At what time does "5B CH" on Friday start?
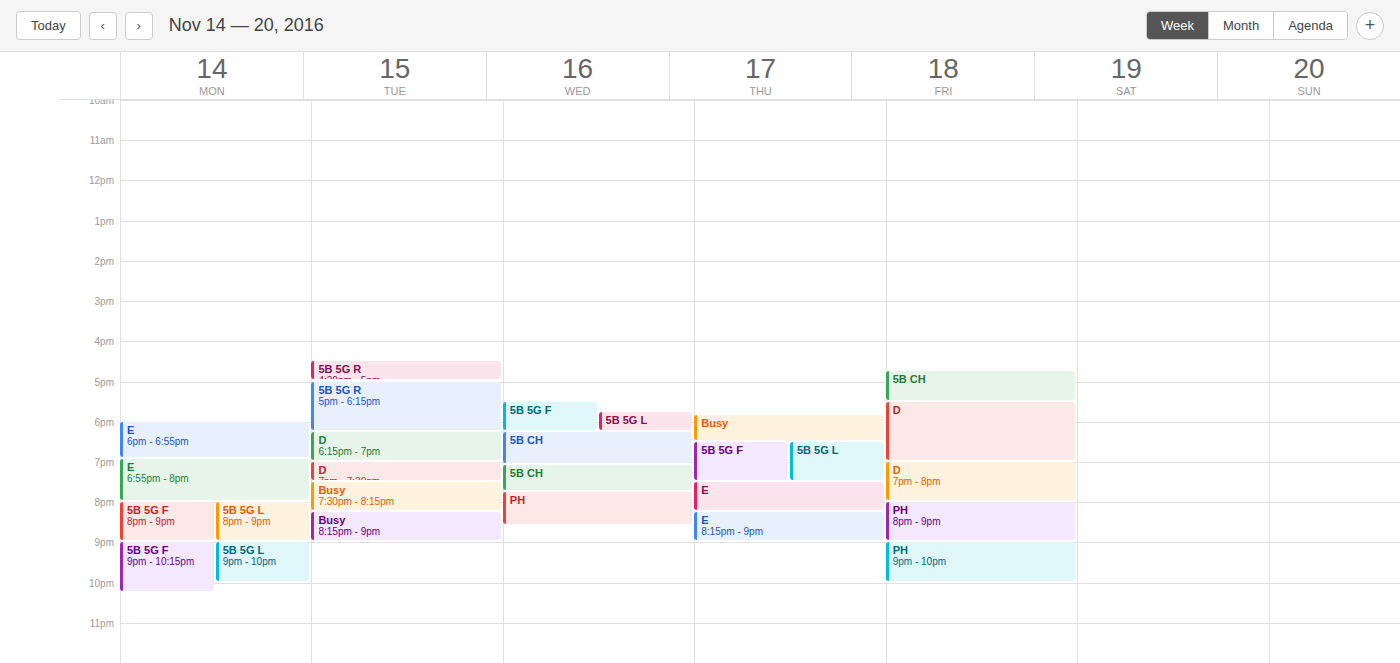
4:45 PM